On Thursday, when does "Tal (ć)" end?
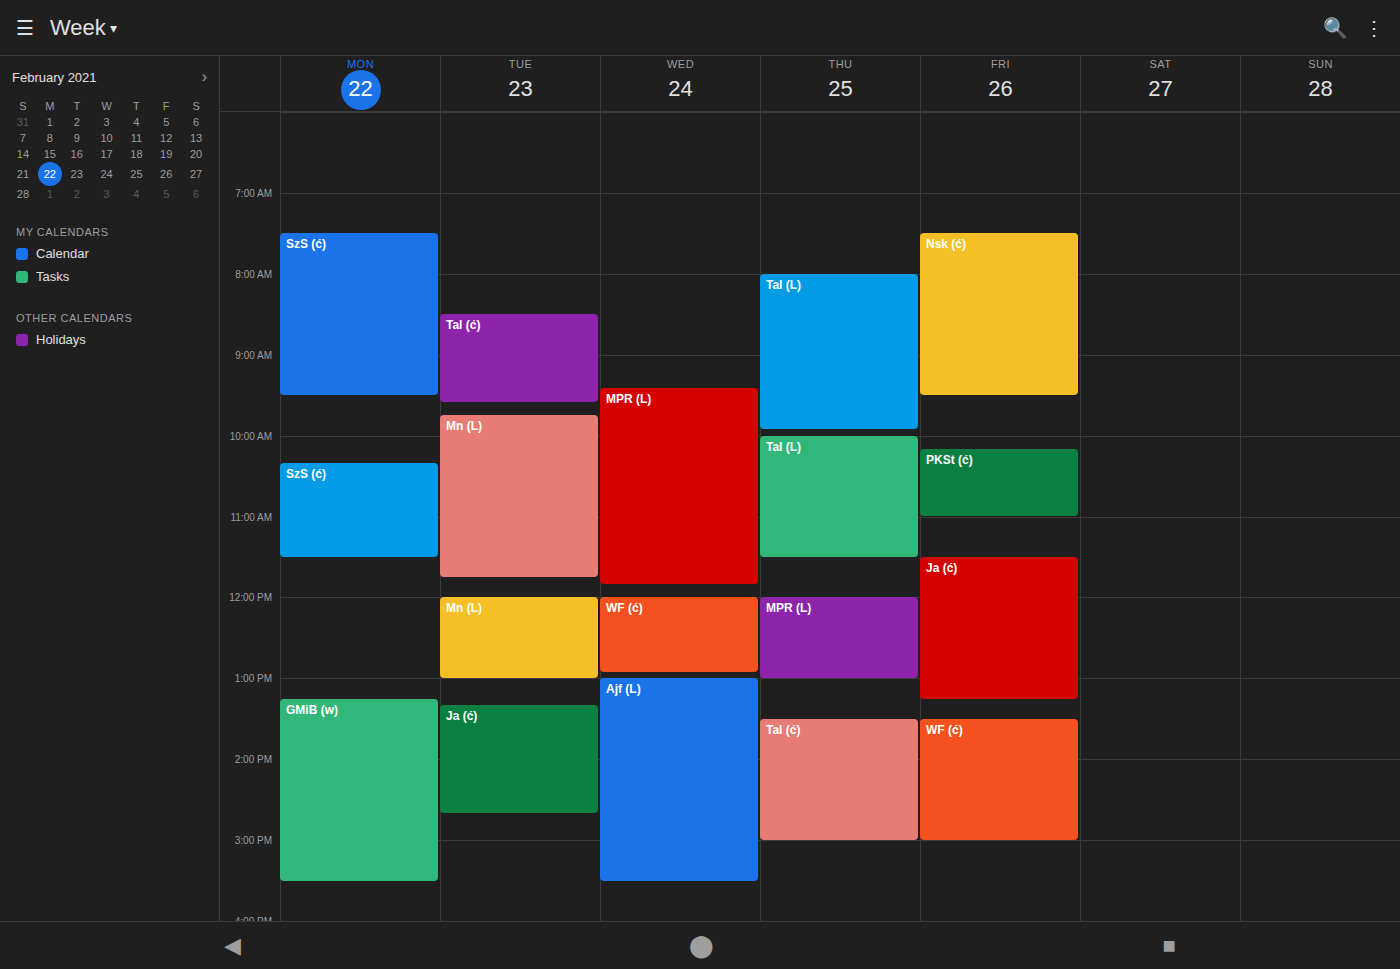
3:00 PM